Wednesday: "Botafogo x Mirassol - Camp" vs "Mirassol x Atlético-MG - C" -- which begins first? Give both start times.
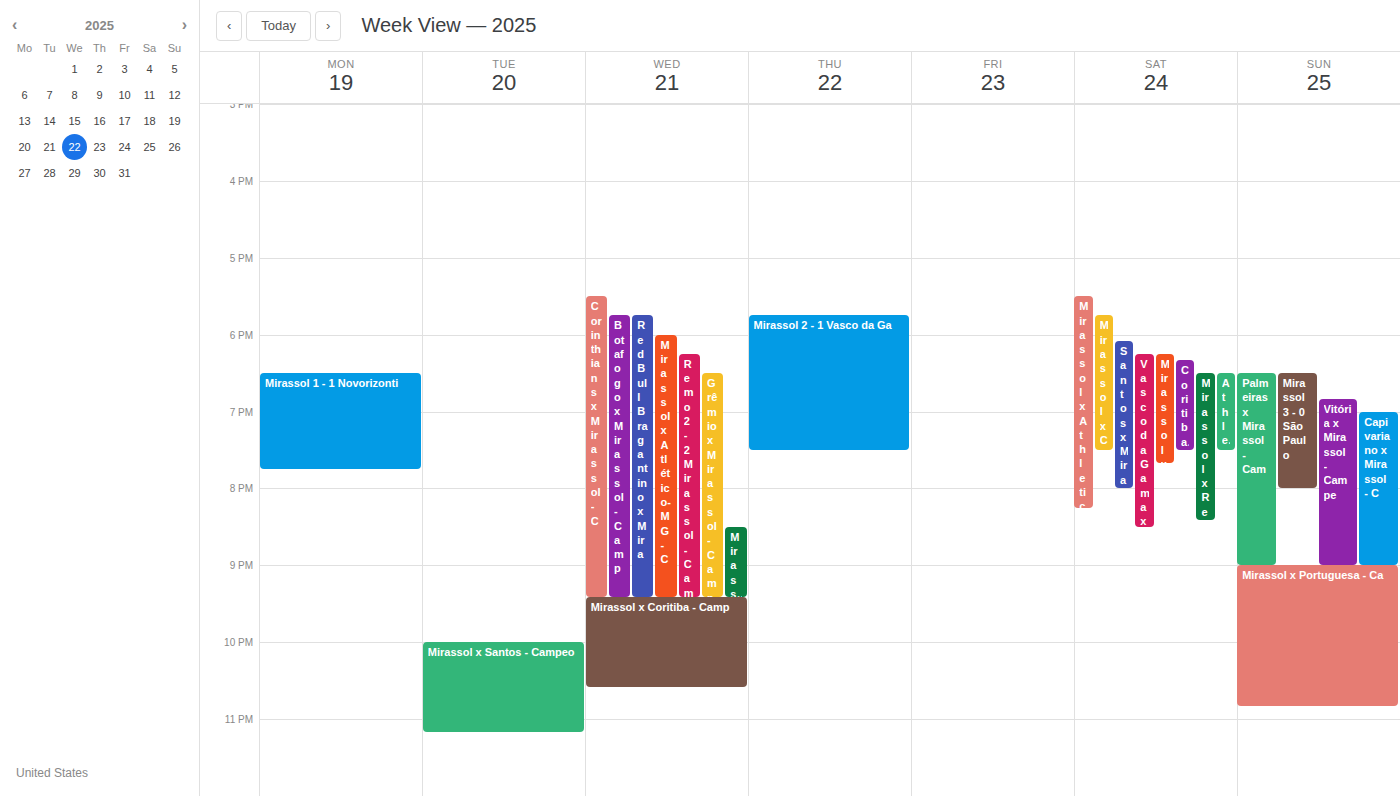
"Botafogo x Mirassol - Camp" 5:45 PM; "Mirassol x Atlético-MG - C" 6:00 PM.